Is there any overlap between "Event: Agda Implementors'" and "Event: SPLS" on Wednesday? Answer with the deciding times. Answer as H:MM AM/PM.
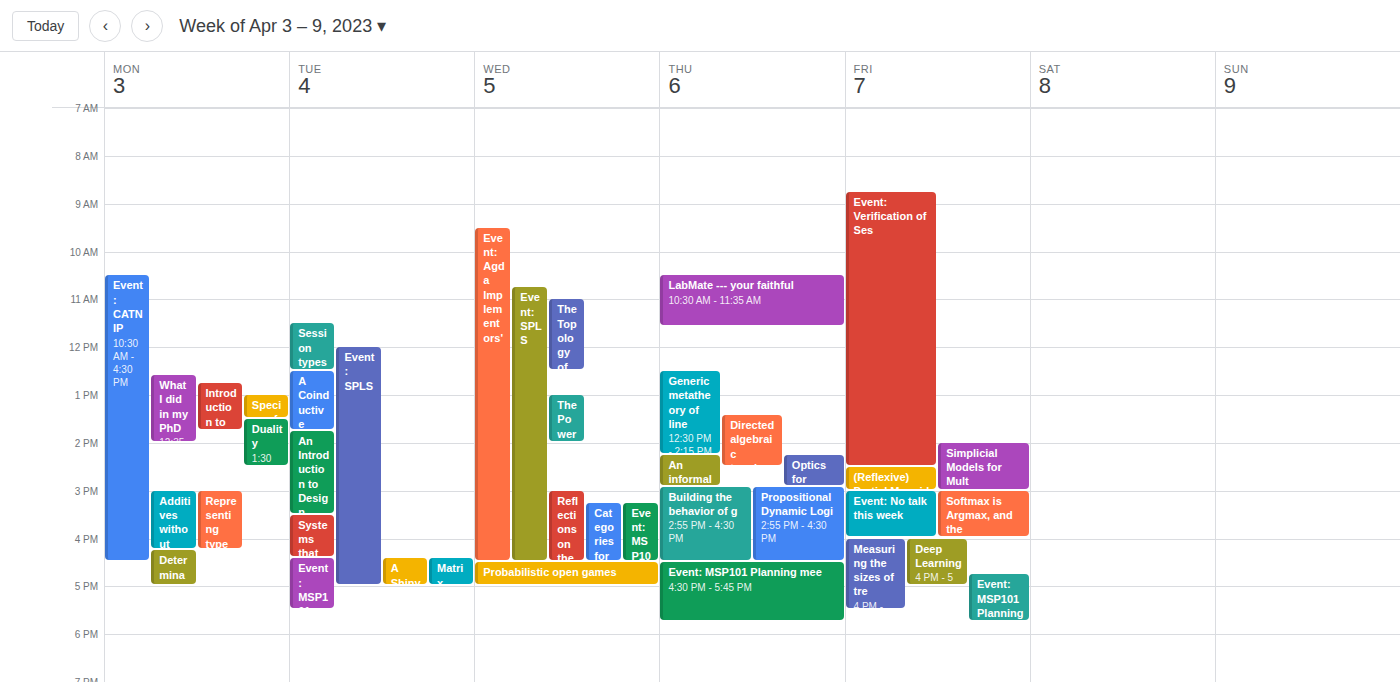
"Event: SPLS" starts at 10:45 AM, before "Event: Agda Implementors'" ends at 4:30 PM -- they overlap.